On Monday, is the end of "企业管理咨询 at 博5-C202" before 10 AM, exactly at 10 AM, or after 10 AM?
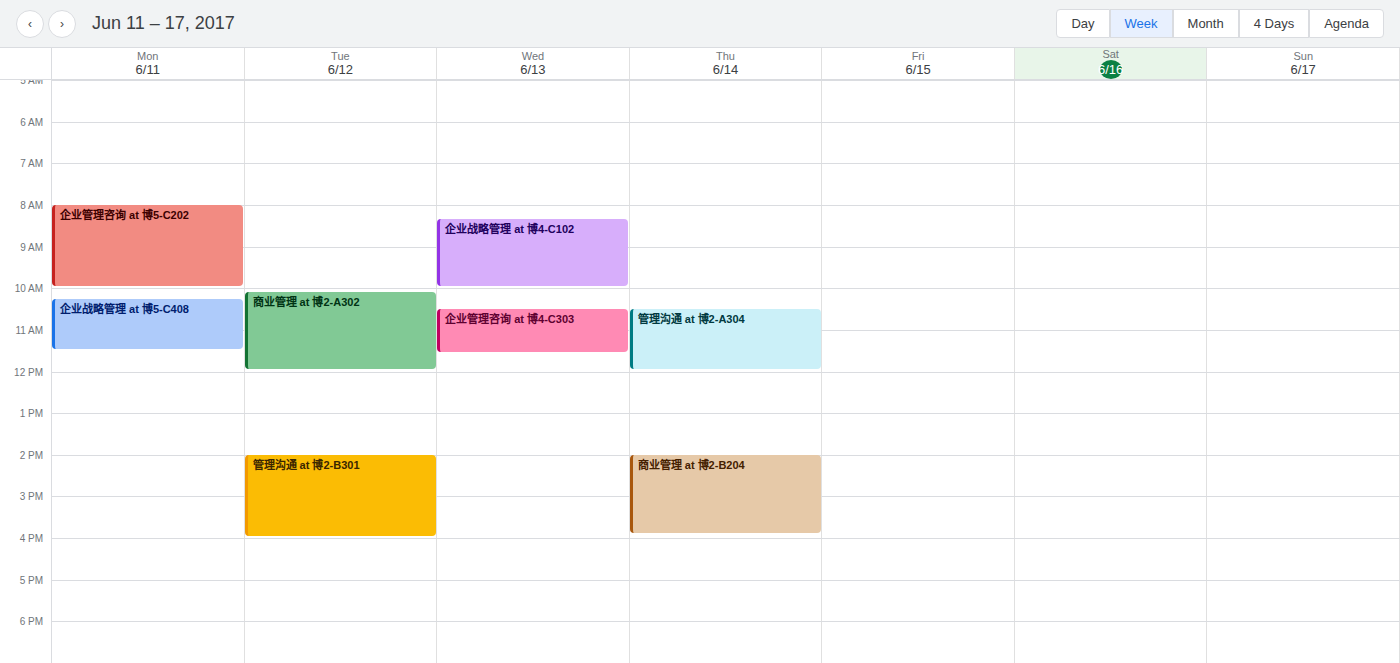
10:00 AM -- exactly at 10 AM, on the 10 AM line.